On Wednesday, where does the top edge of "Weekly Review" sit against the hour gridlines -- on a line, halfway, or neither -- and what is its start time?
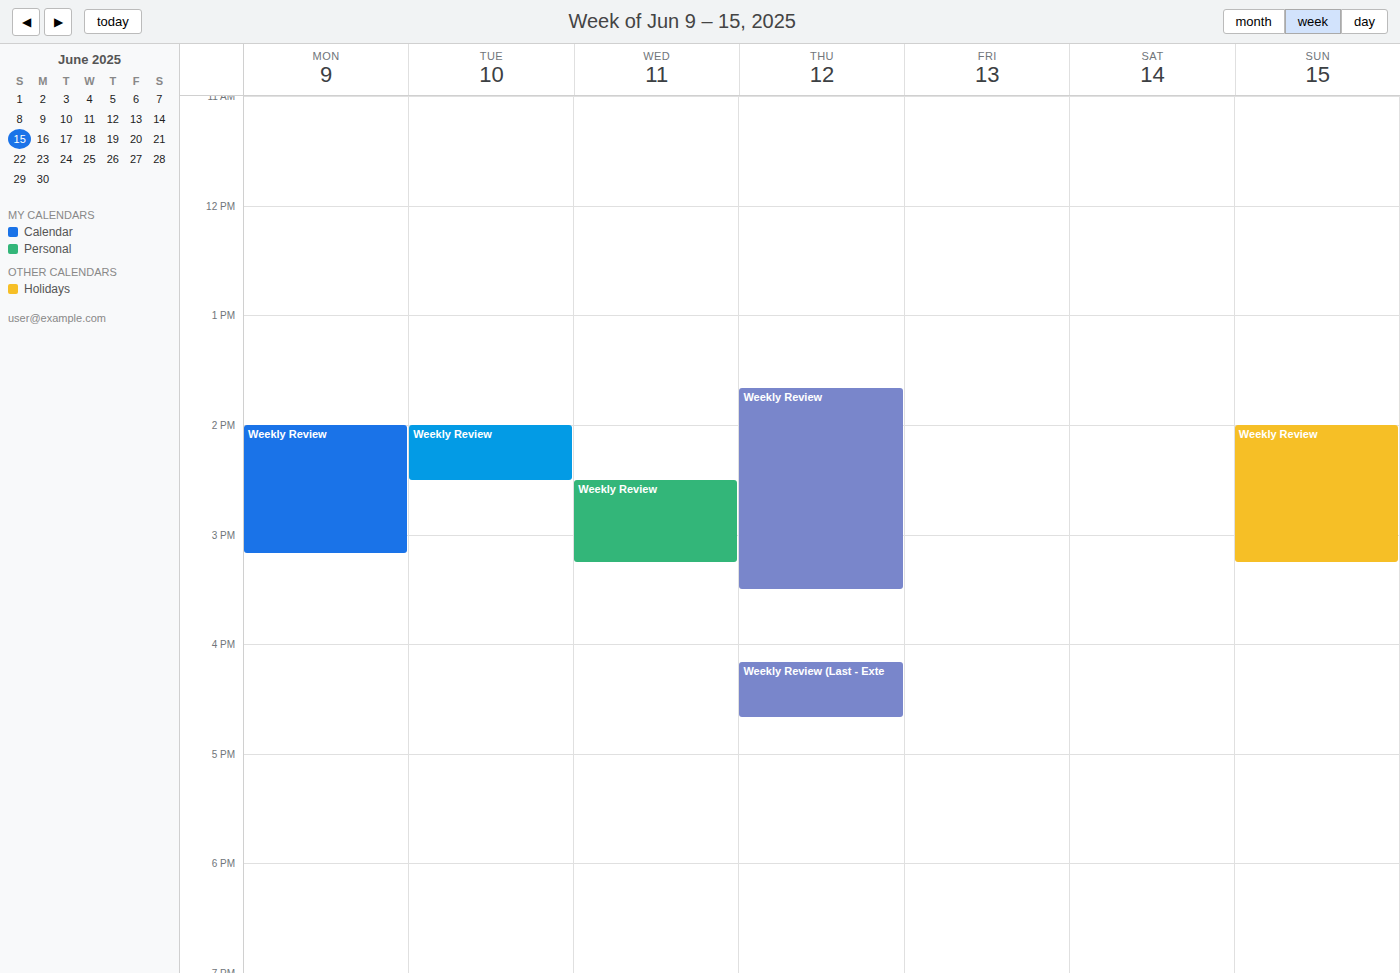
2:30 PM -- halfway between the 2 PM and 3 PM lines.